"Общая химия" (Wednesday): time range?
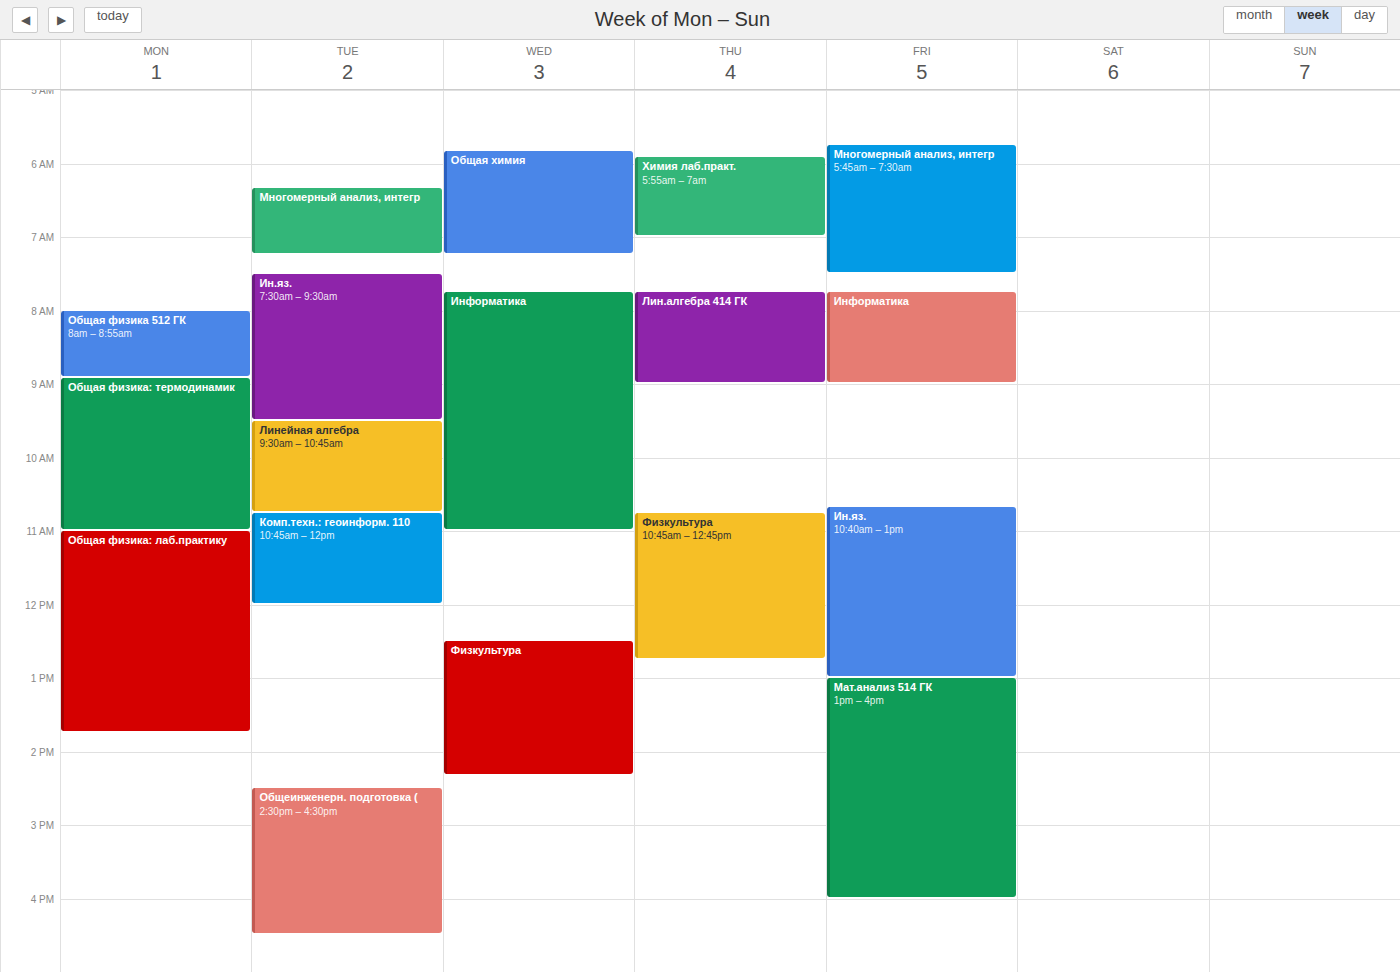
5:50 AM to 7:15 AM